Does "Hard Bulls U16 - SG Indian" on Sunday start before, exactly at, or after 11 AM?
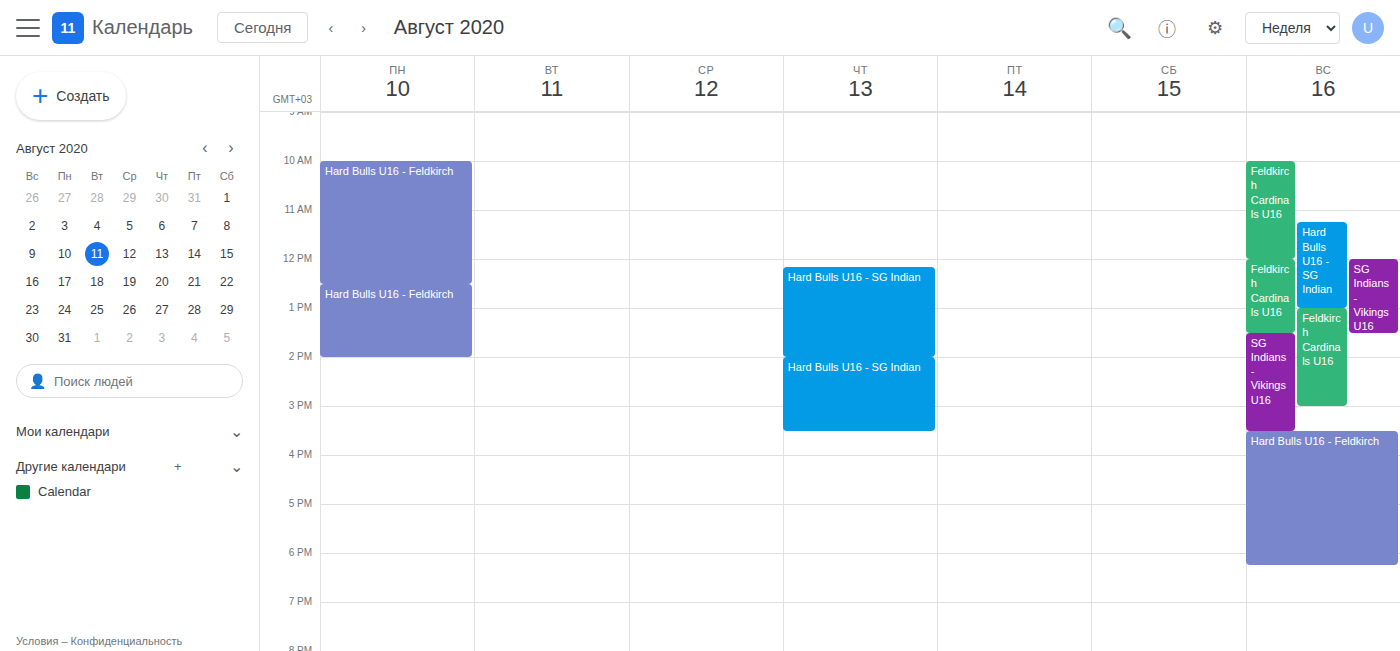
11:15 AM -- after 11 AM, 15 minutes below the 11 AM line.